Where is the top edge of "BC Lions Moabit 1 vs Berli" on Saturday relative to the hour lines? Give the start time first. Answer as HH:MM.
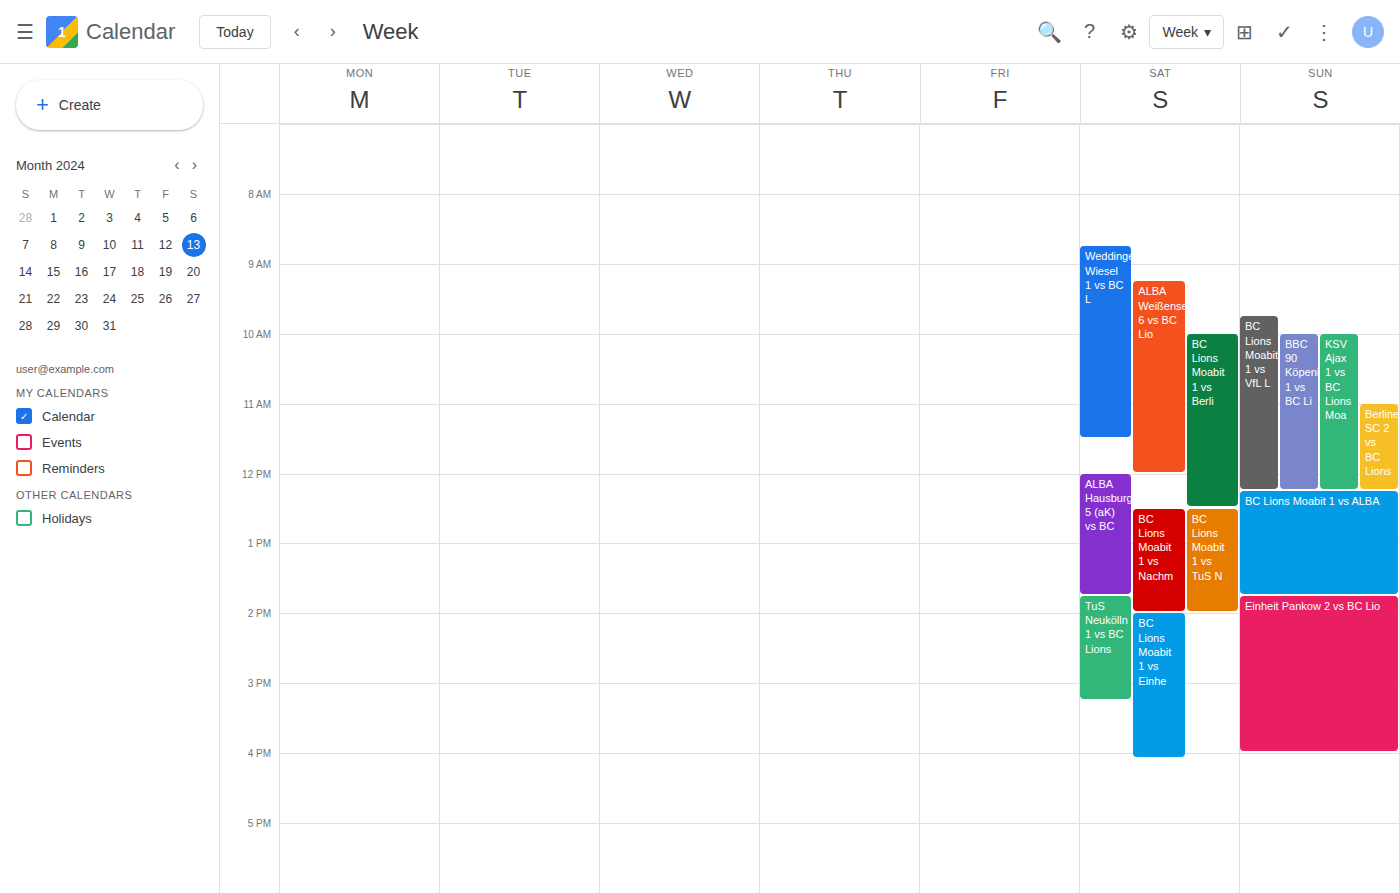
10:00 -- exactly on the 10:00 line.